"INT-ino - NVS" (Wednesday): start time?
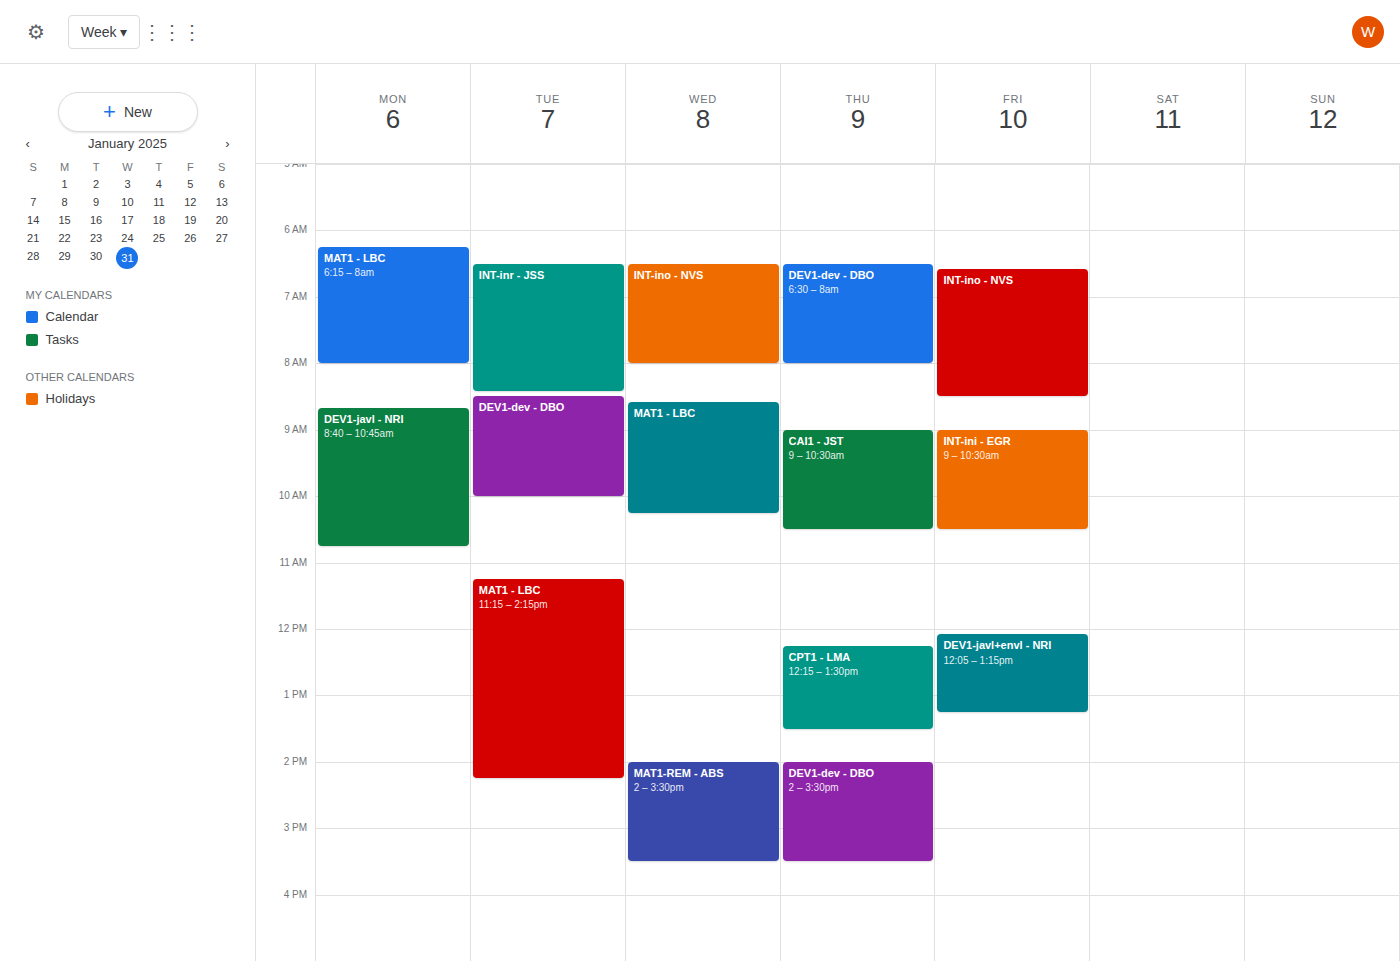
6:30 AM